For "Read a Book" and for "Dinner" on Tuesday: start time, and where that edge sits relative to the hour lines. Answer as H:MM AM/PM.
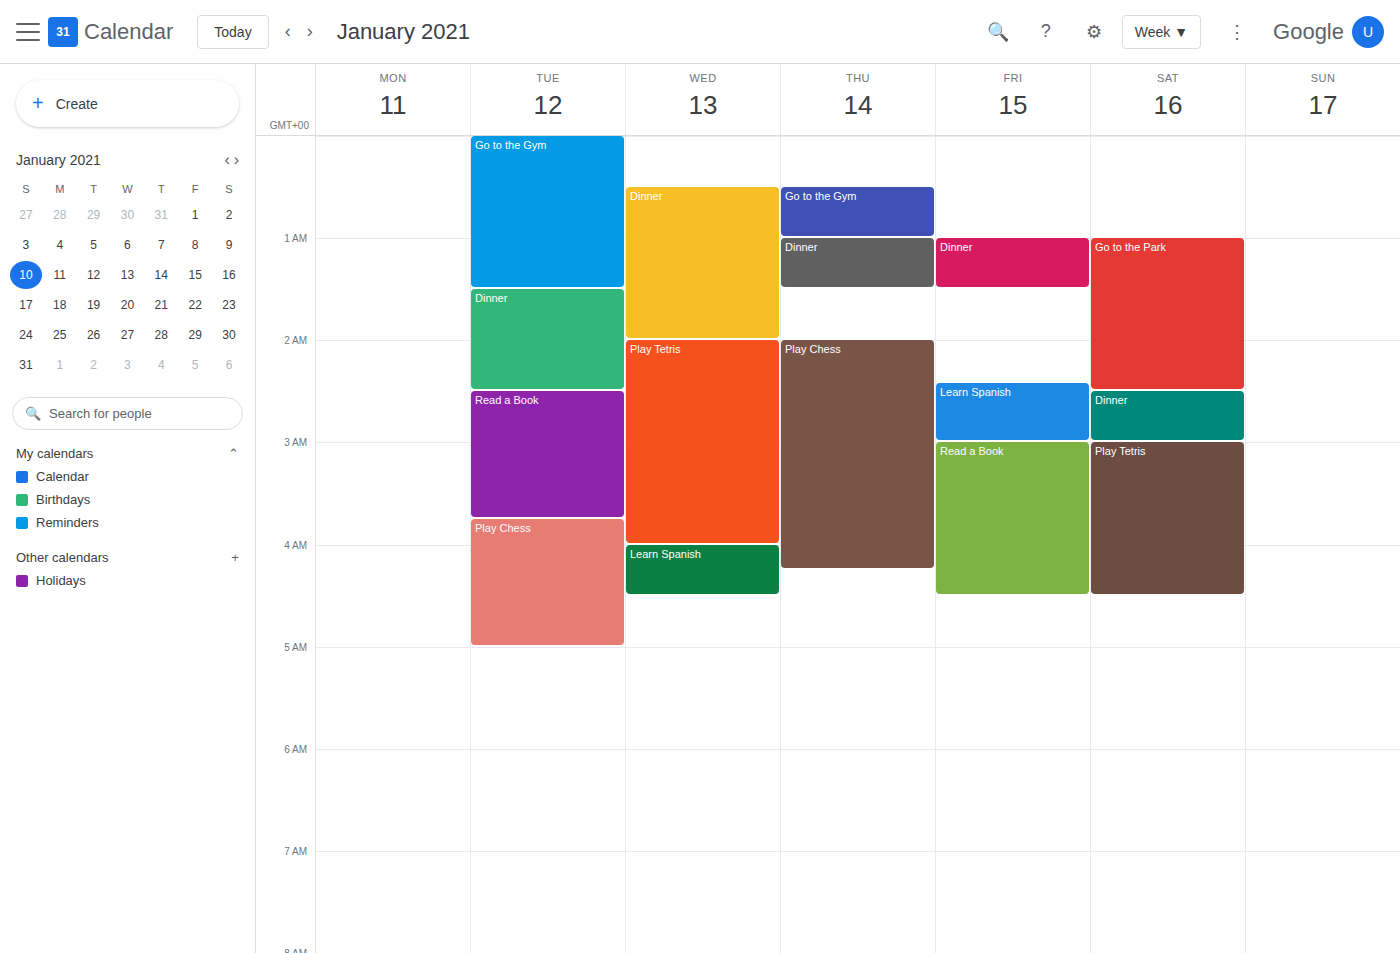
"Read a Book": 2:30 AM, halfway between the 2 AM and 3 AM lines. "Dinner": 1:30 AM, halfway between the 1 AM and 2 AM lines.